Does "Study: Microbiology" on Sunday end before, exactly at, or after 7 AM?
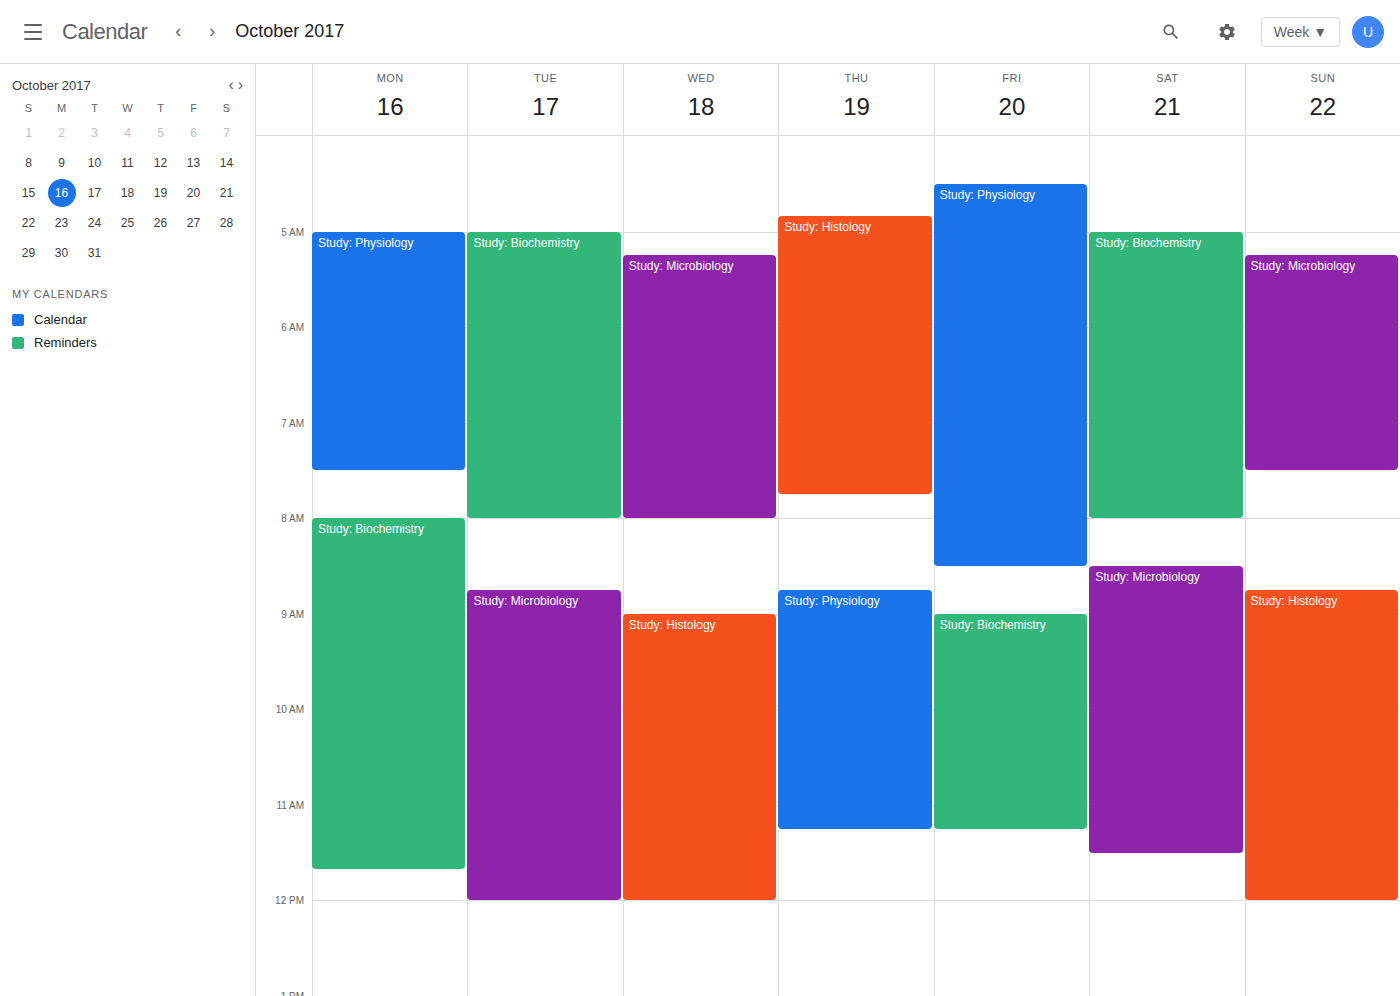
7:30 AM -- after 7 AM, 30 minutes below the 7 AM line.